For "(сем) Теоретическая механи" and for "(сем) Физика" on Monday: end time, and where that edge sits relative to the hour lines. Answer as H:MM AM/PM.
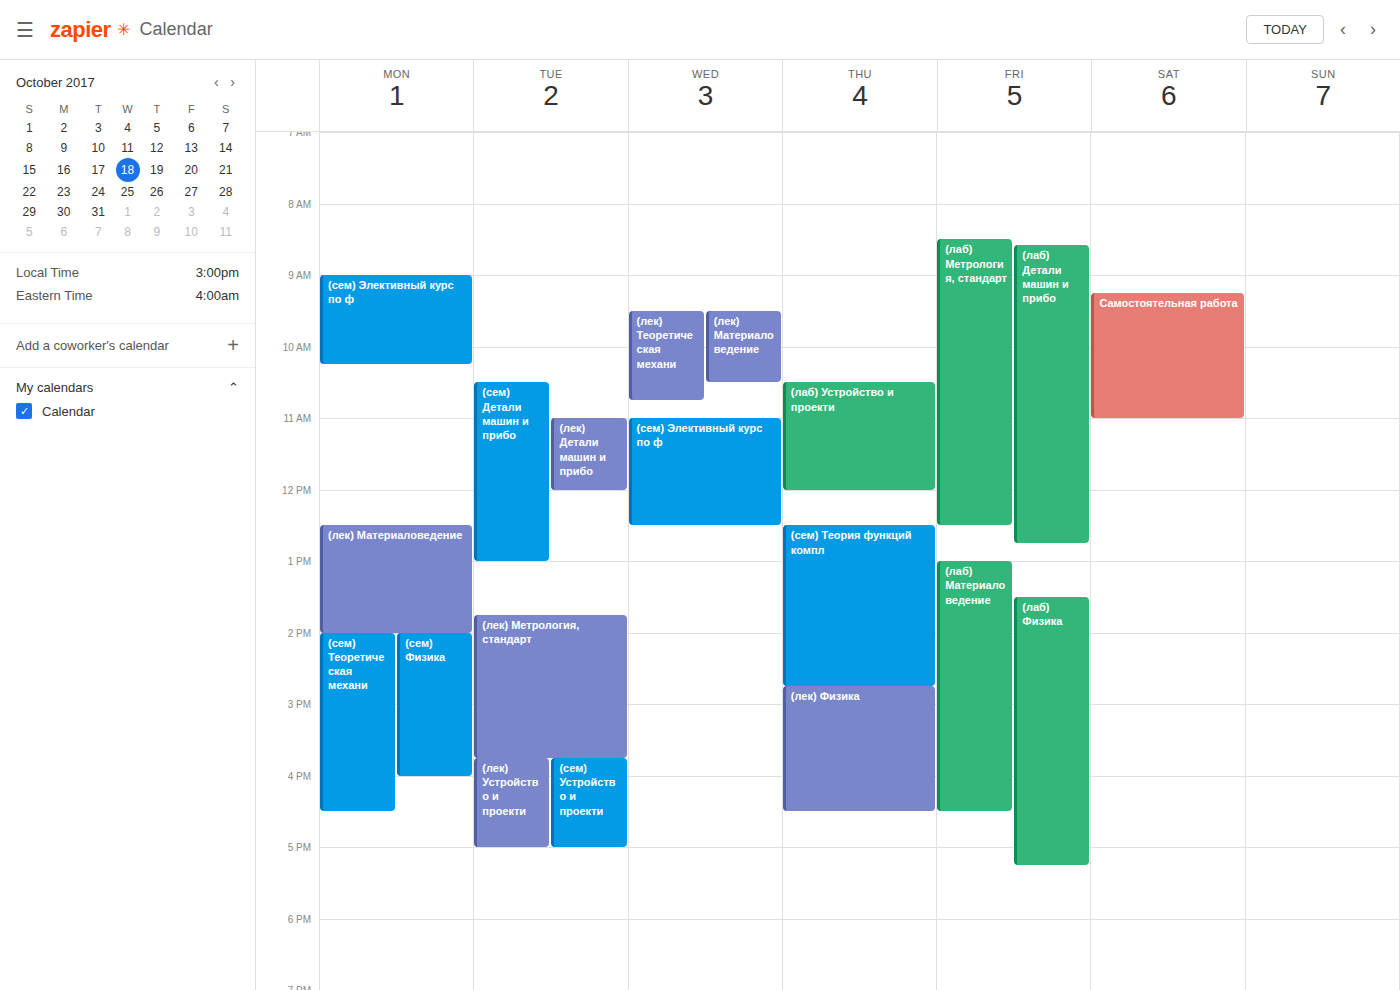
"(сем) Теоретическая механи": 4:30 PM, halfway between the 4 PM and 5 PM lines. "(сем) Физика": 4:00 PM, exactly on the 4 PM line.